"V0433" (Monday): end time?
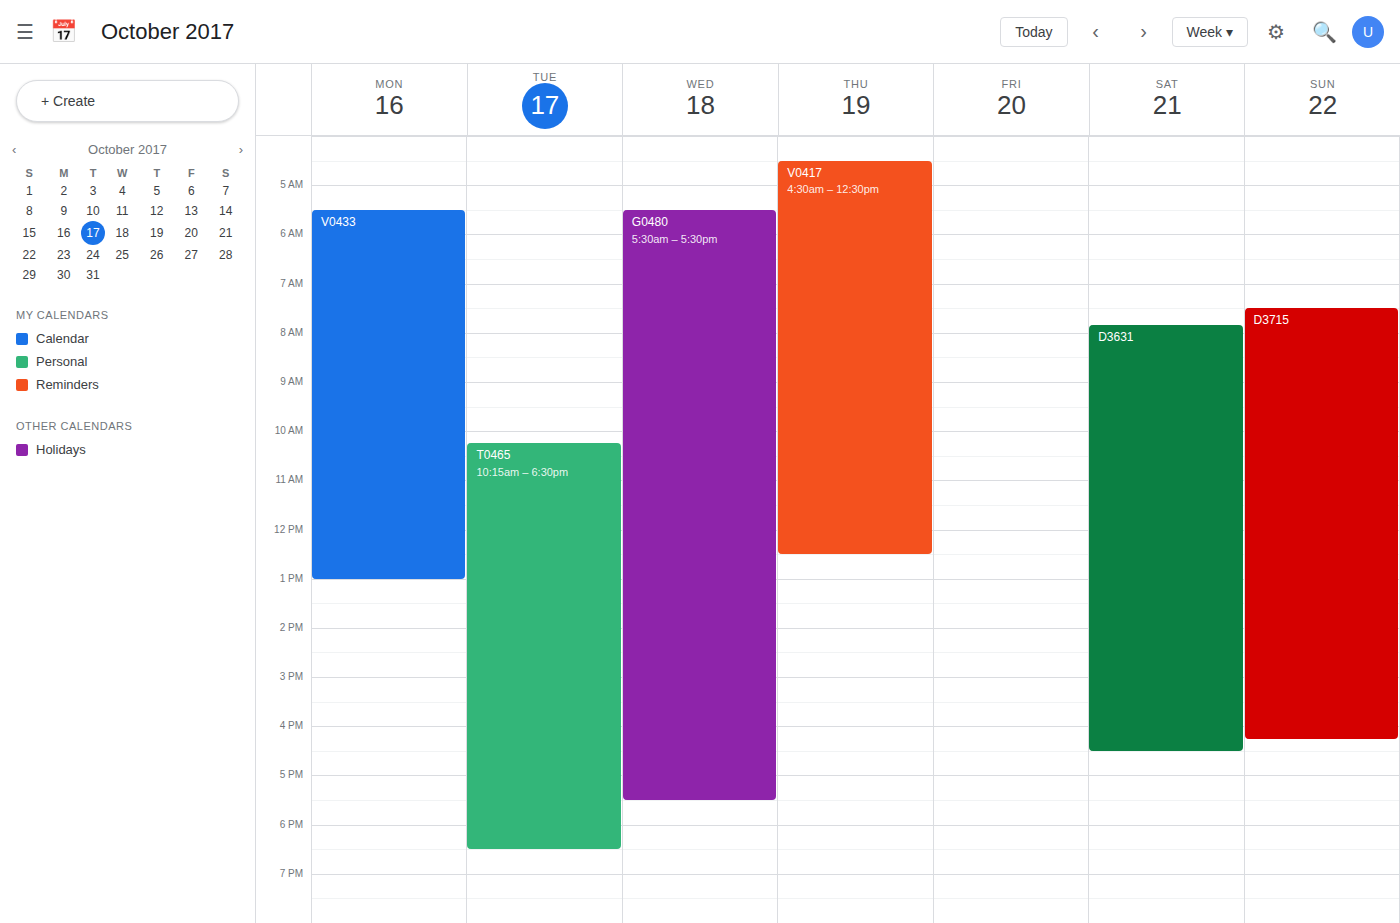
13:00